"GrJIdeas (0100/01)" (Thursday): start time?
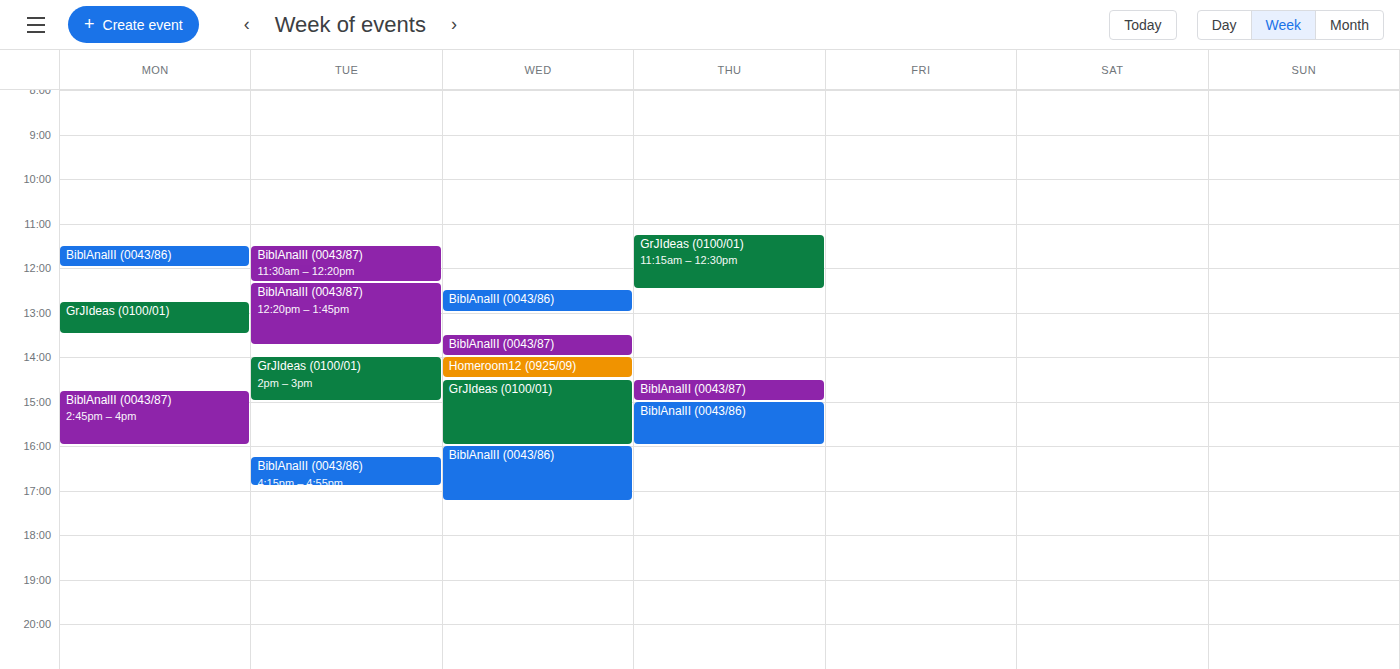
11:15 AM